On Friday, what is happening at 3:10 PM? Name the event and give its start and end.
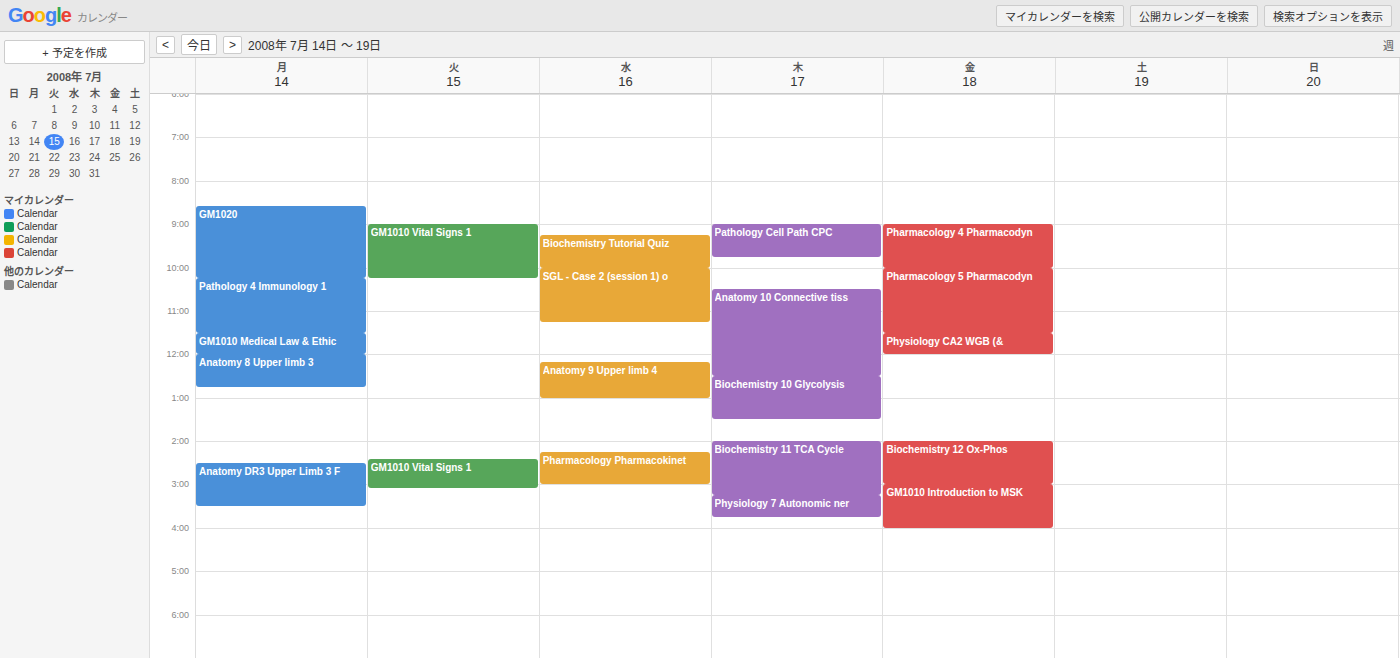
"GM1010 Introduction to MSK", 3:00 PM to 4:00 PM